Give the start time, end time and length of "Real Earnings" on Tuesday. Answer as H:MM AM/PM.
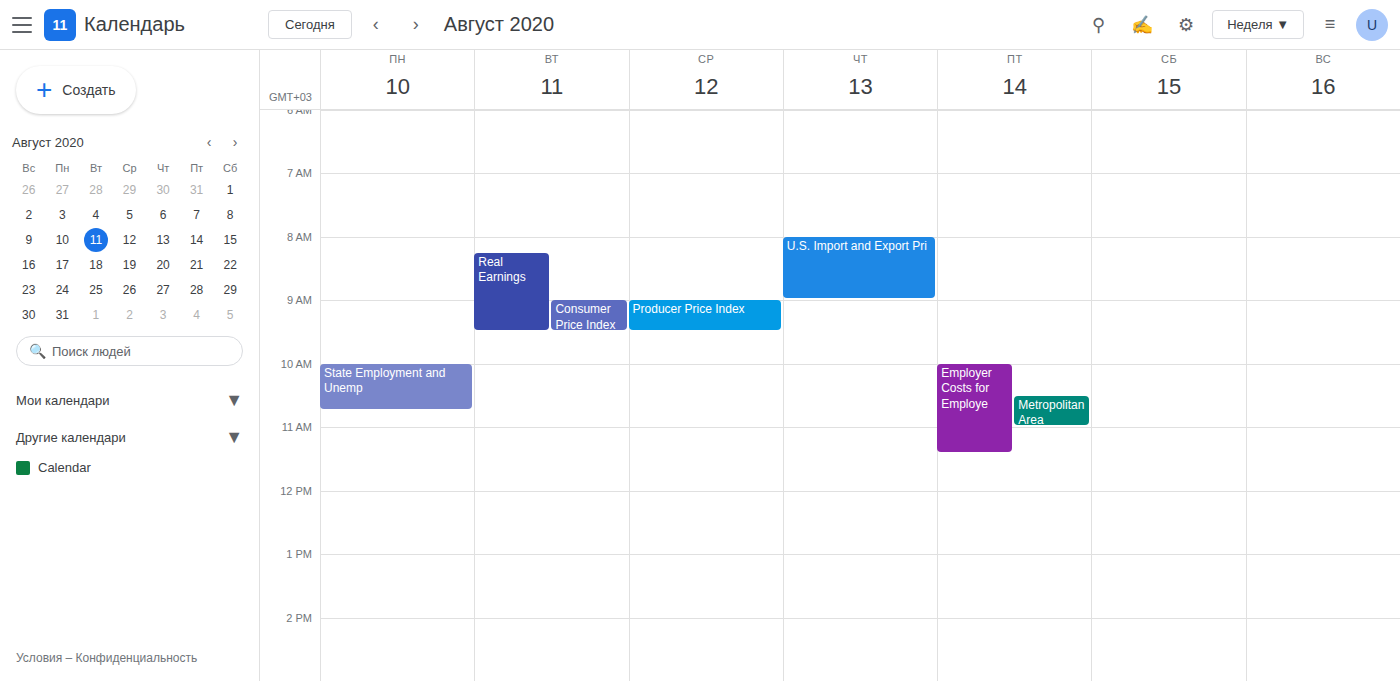
8:15 AM to 9:30 AM, 1 hour 15 minutes